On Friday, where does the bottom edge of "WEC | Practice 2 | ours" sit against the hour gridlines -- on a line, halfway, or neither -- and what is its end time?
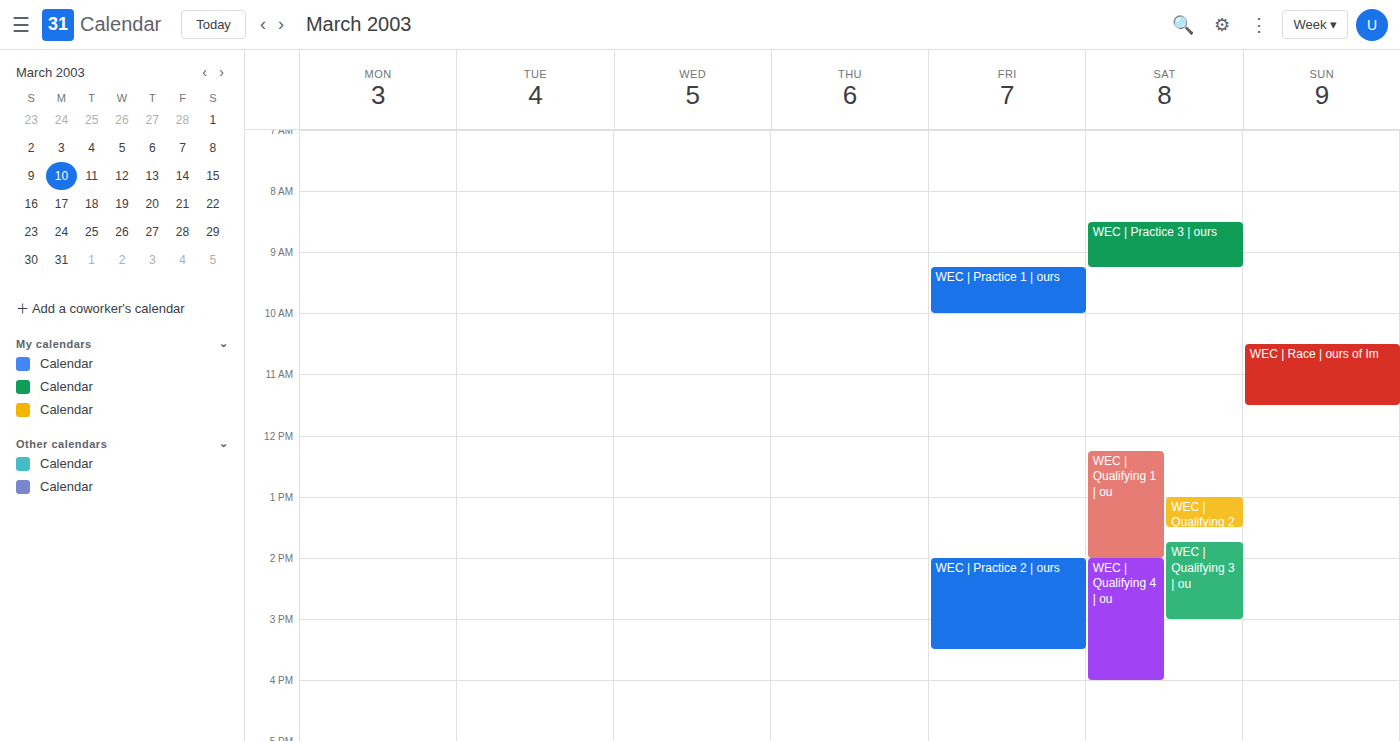
3:30 PM -- halfway between the 3 PM and 4 PM lines.